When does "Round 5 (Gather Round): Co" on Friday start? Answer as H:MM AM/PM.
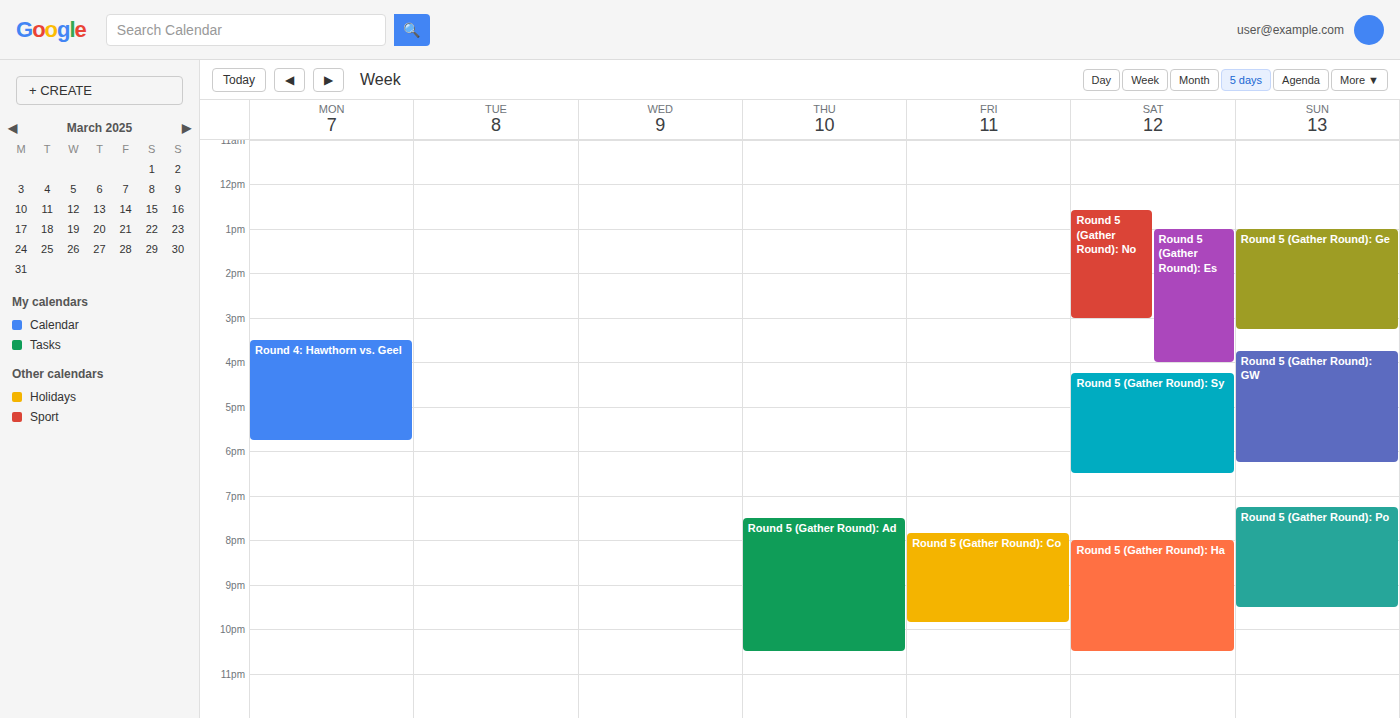
7:50 PM